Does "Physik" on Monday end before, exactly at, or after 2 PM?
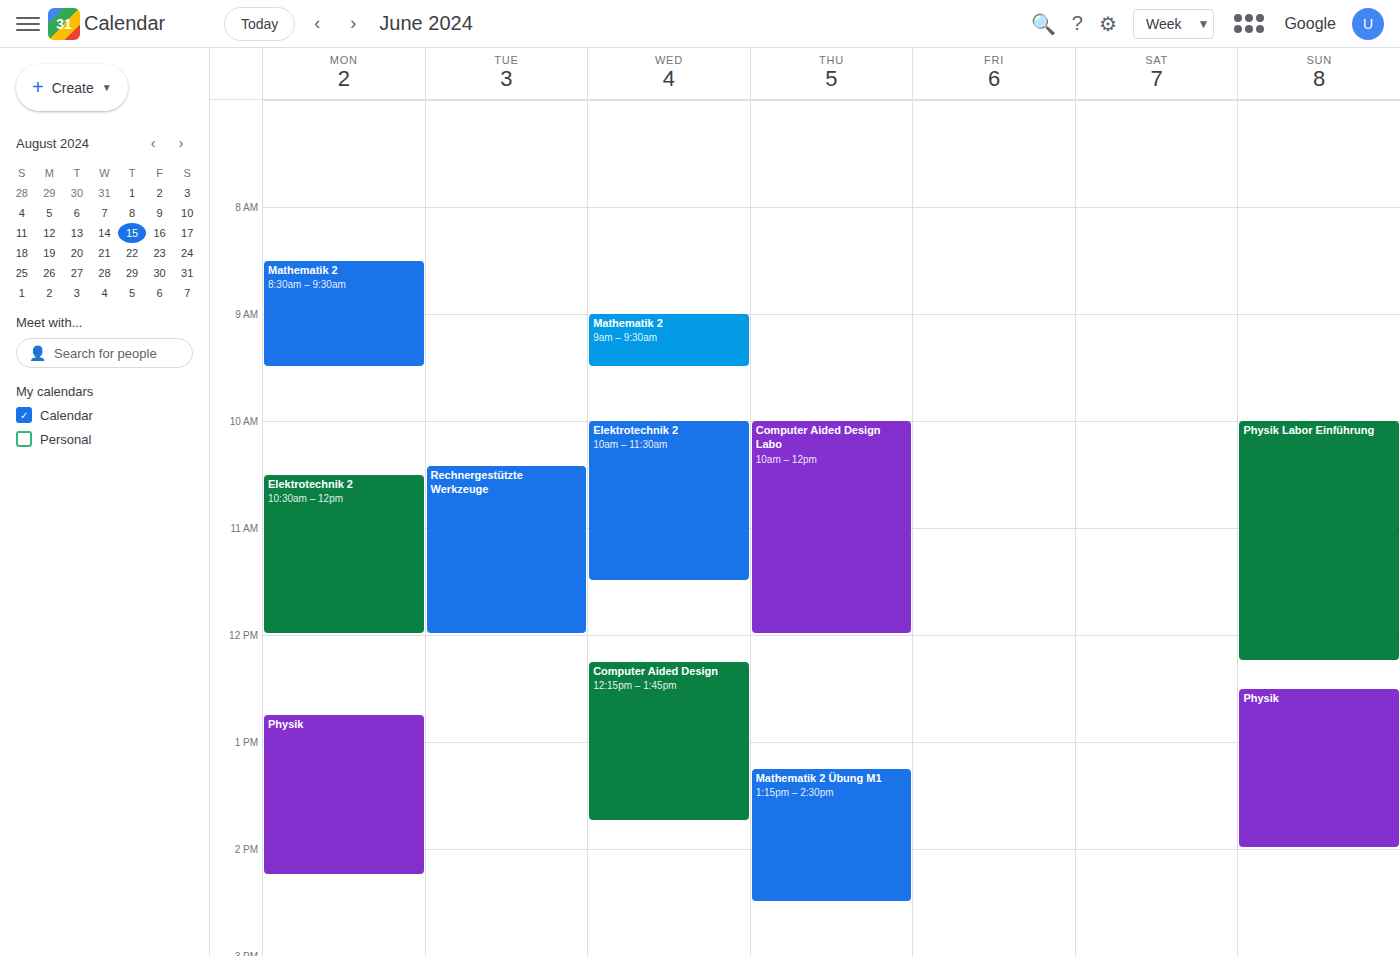
2:15 PM -- after 2 PM, 15 minutes below the 2 PM line.